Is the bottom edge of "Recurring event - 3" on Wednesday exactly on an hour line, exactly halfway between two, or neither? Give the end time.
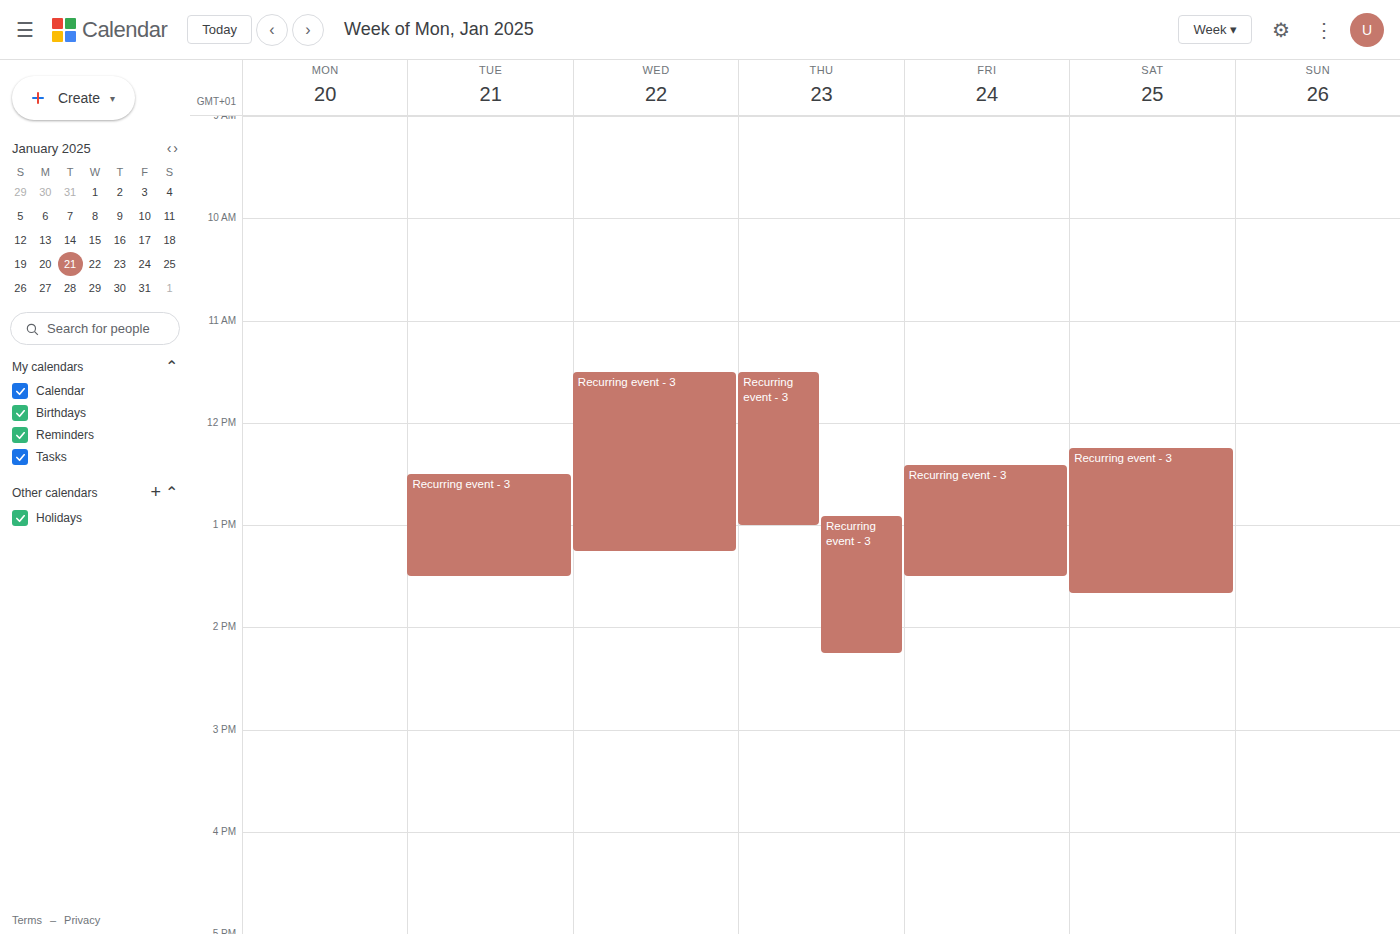
1:15 PM -- neither: a quarter of the way from the 1 PM line to the 2 PM line.